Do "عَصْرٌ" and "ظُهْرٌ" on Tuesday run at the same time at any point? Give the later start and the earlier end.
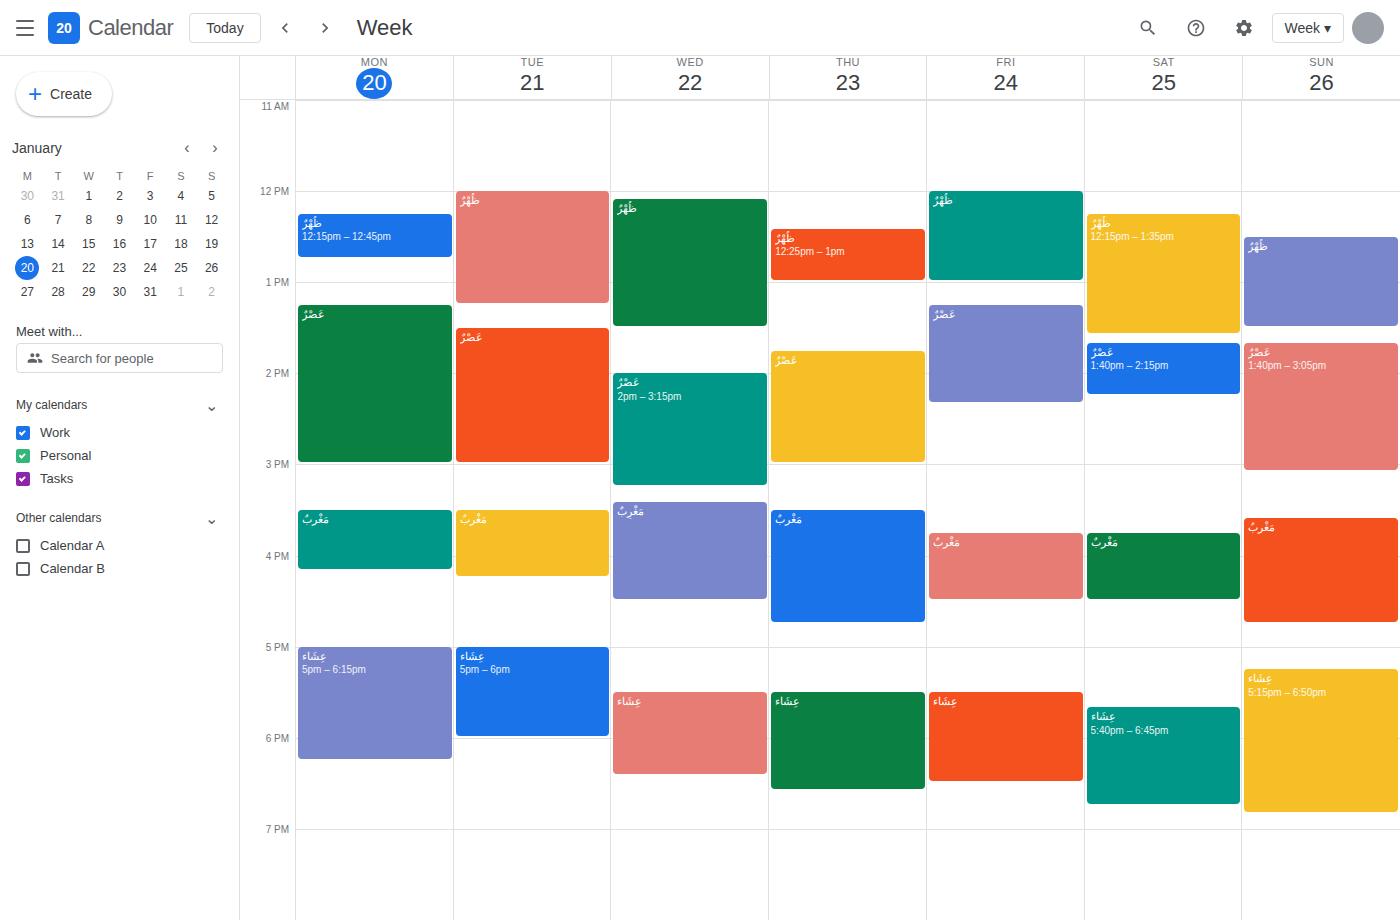
"ظُهْرٌ" ends at 1:15 PM and "عَصْرٌ" starts at 1:30 PM -- no overlap.